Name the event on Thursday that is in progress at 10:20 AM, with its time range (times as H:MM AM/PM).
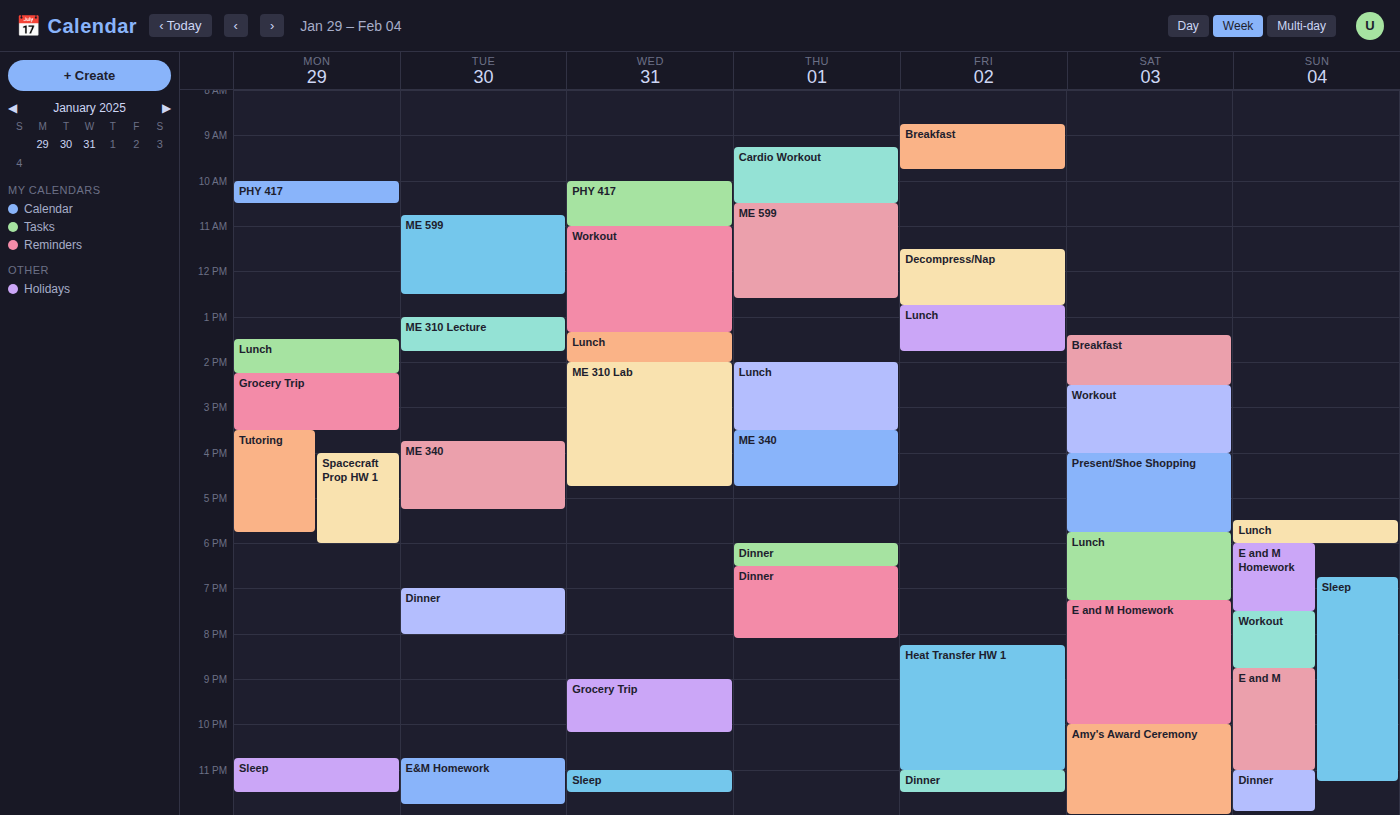
"Cardio Workout", 9:15 AM to 10:30 AM